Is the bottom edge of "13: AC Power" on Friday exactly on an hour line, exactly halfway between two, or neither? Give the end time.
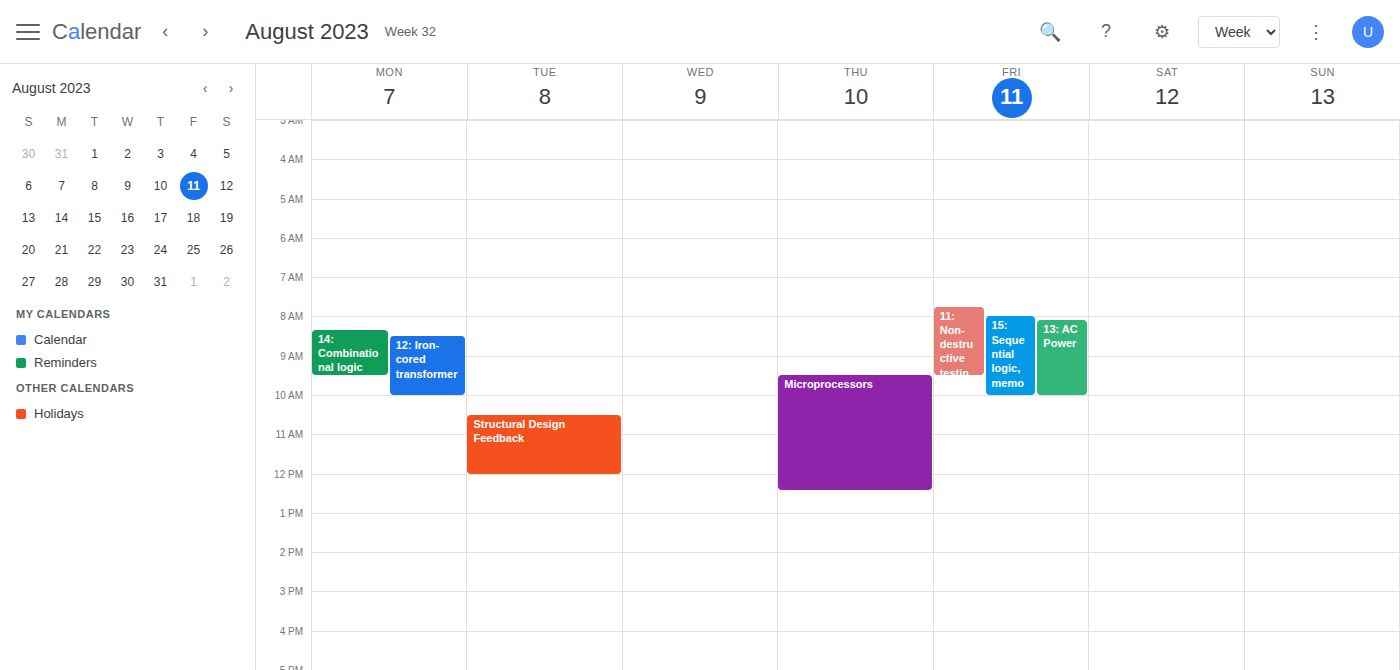
10:00 AM -- exactly on the 10 AM line.